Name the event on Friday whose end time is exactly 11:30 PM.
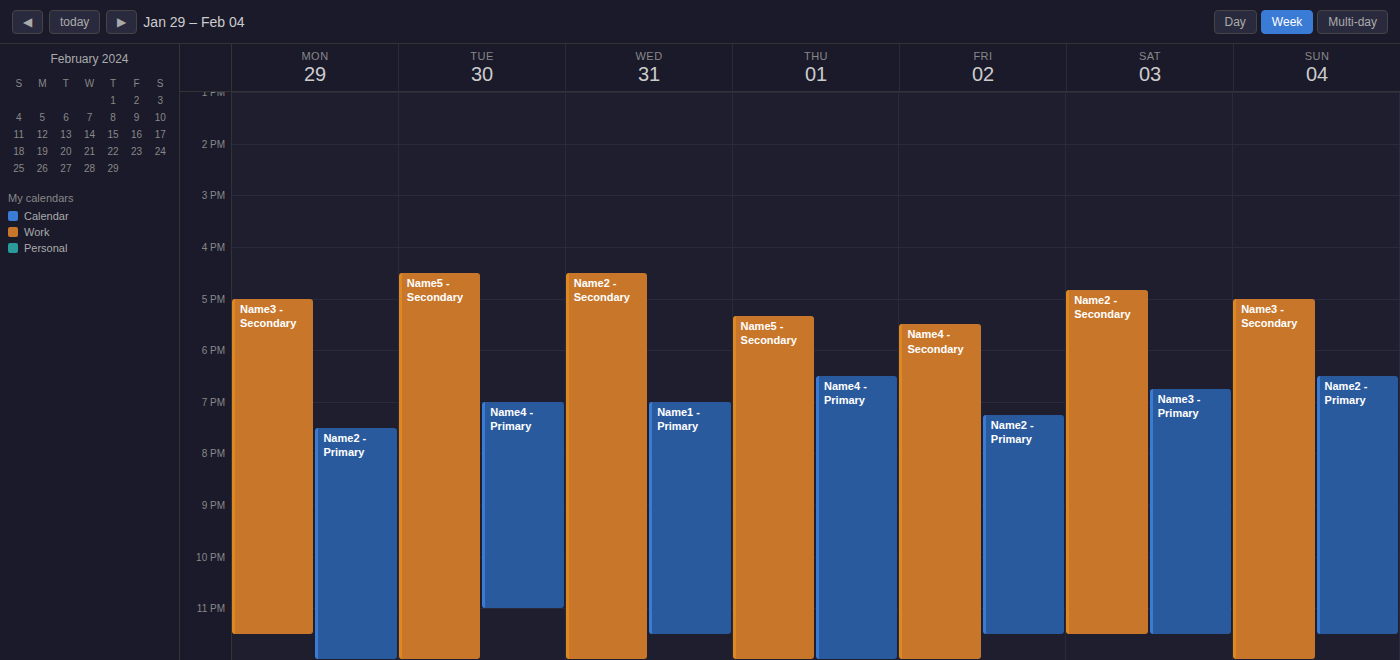
"Name2 - Primary"